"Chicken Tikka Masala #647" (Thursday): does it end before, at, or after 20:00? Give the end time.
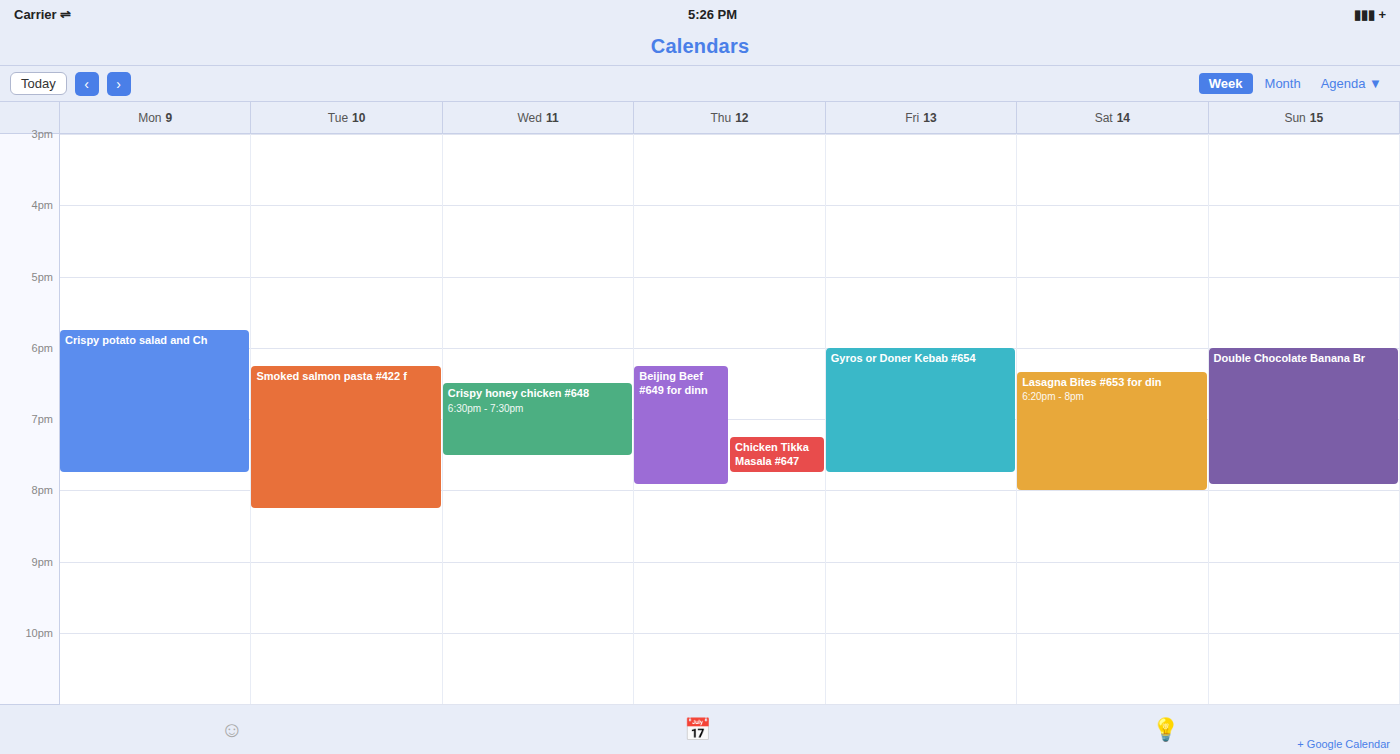
19:45 -- before 20:00, 15 minutes above the 20:00 line.